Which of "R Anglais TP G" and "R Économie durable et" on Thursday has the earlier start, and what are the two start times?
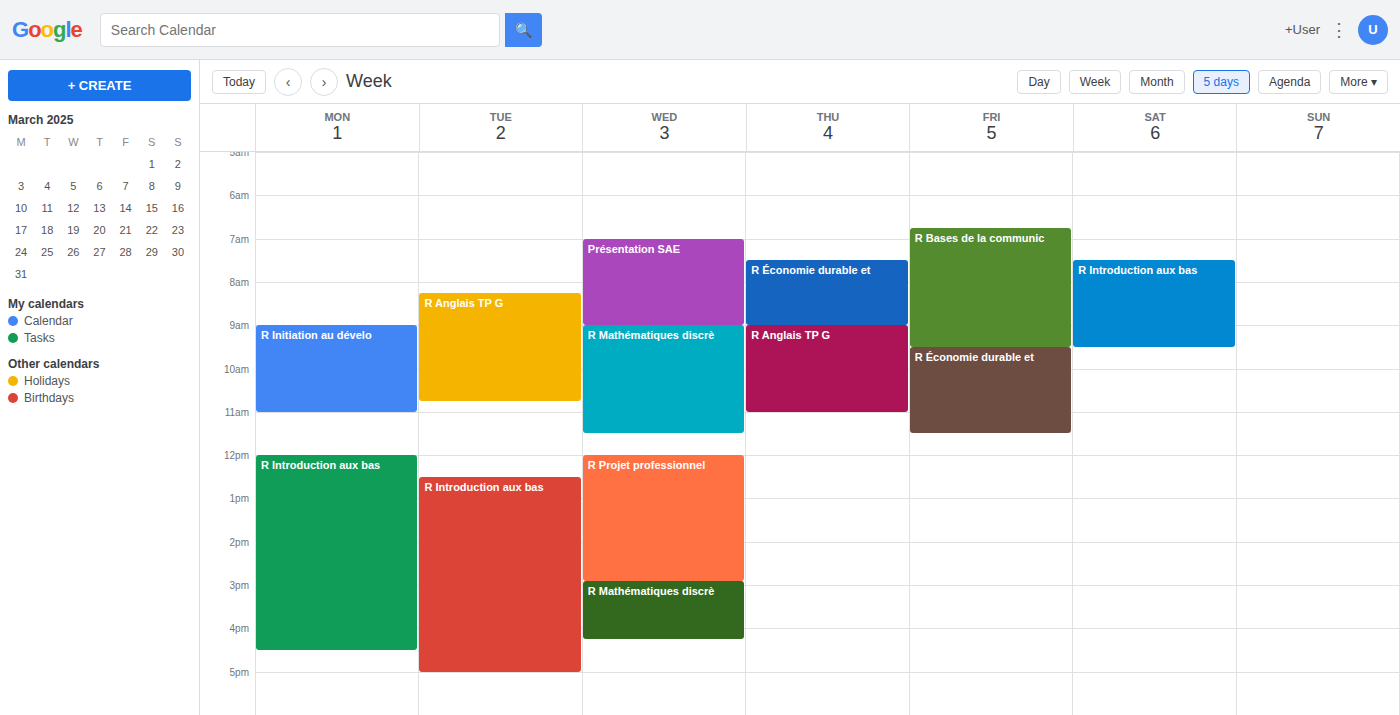
"R Économie durable et" 7:30 AM; "R Anglais TP G" 9:00 AM.